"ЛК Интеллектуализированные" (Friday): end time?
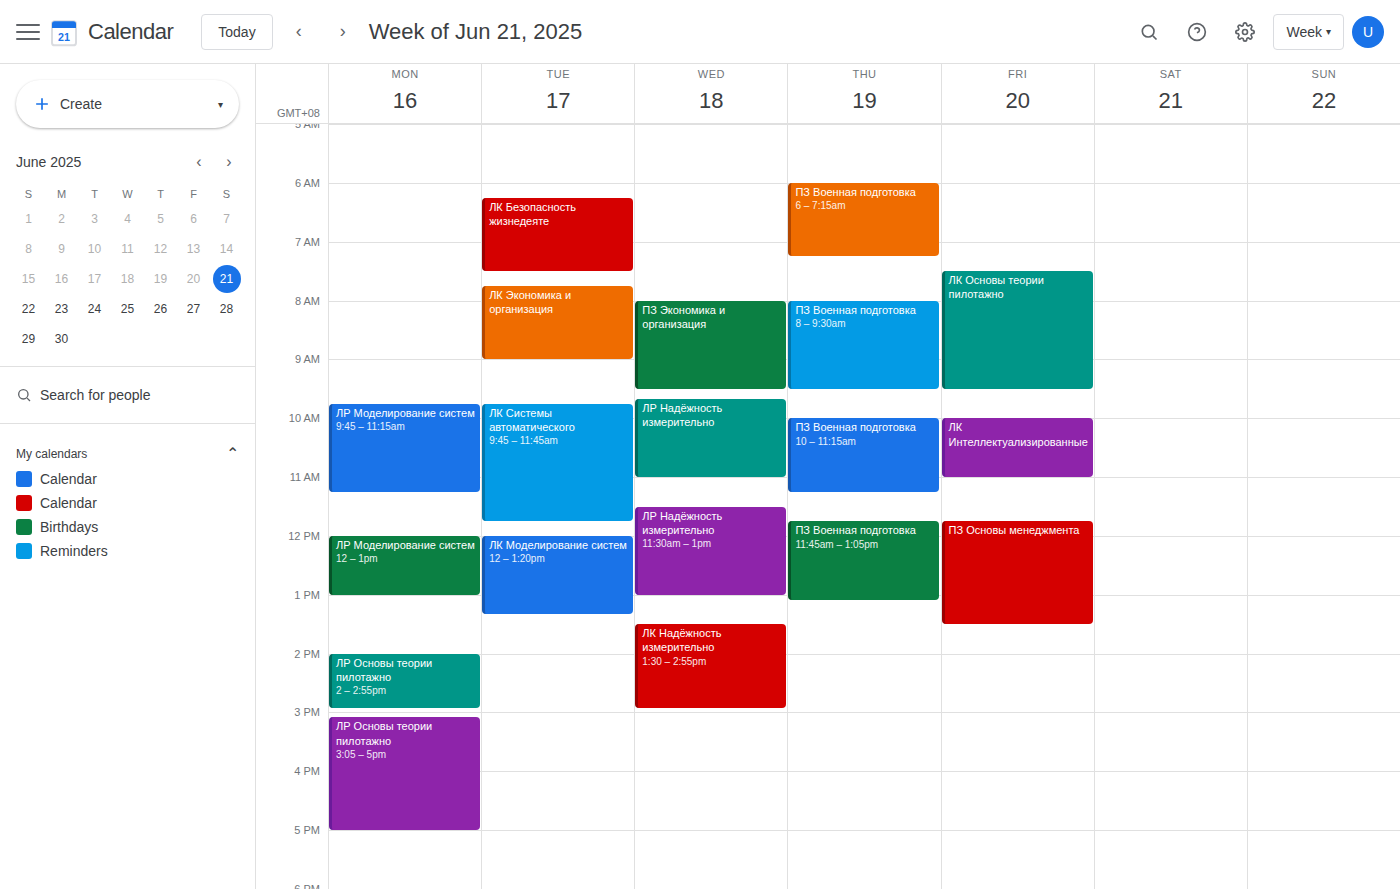
11:00 AM